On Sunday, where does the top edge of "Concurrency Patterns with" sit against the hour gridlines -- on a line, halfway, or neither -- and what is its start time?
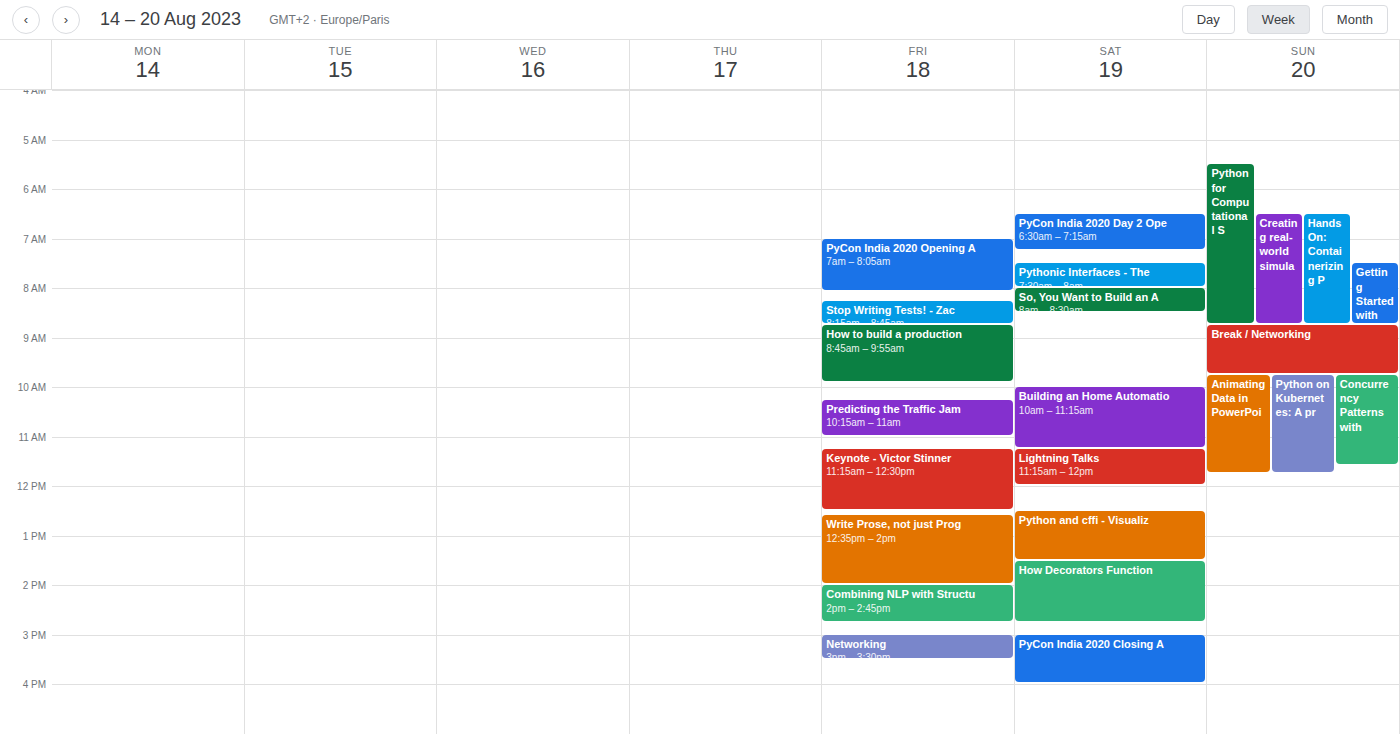
9:45 AM -- neither: three quarters of the way from the 9 AM line to the 10 AM line.